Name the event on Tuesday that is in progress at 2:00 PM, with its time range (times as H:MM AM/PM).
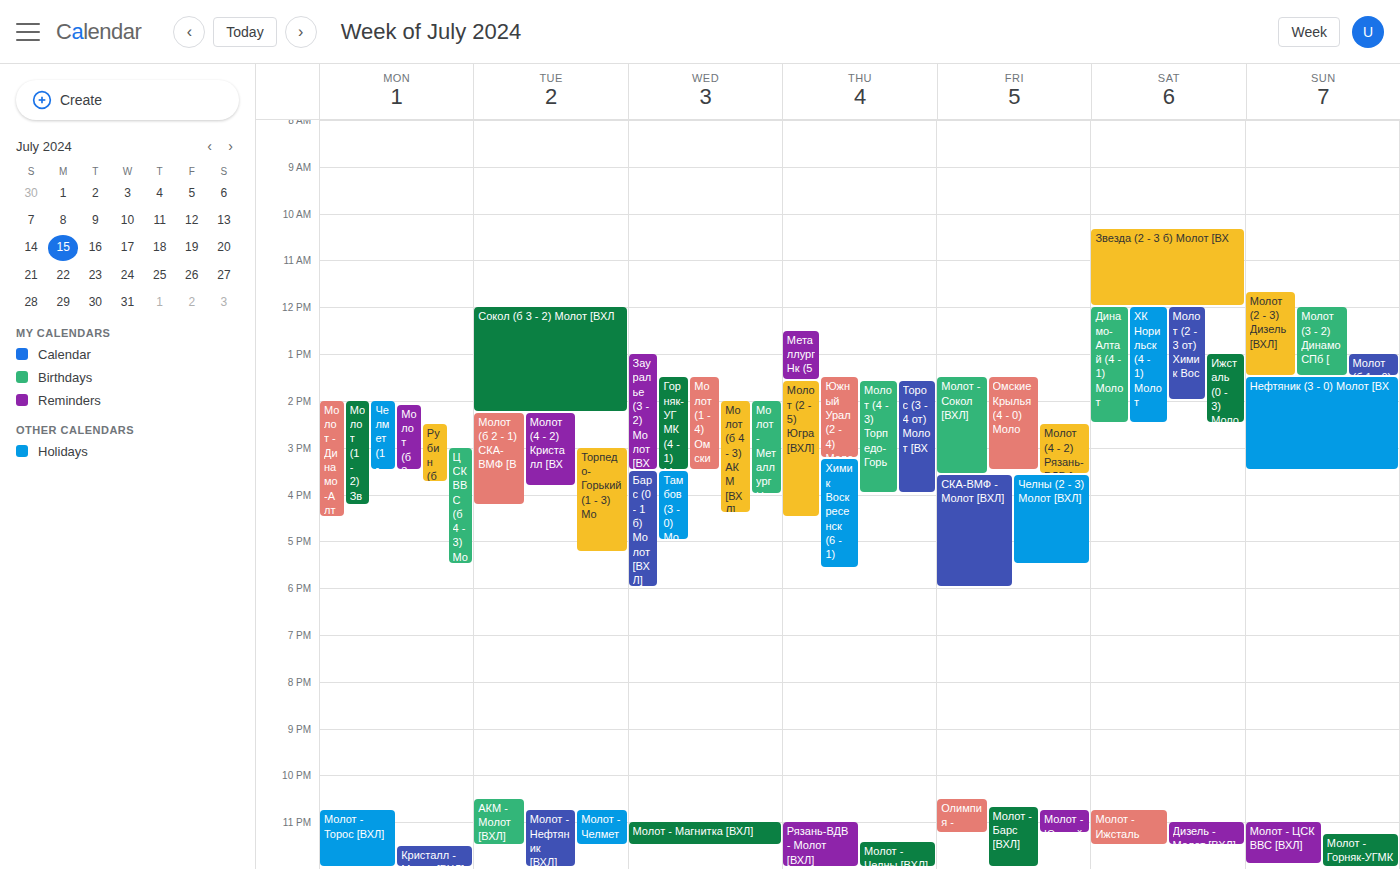
"Сокол (б 3 - 2) Молот [ВХЛ", 12:00 PM to 2:15 PM